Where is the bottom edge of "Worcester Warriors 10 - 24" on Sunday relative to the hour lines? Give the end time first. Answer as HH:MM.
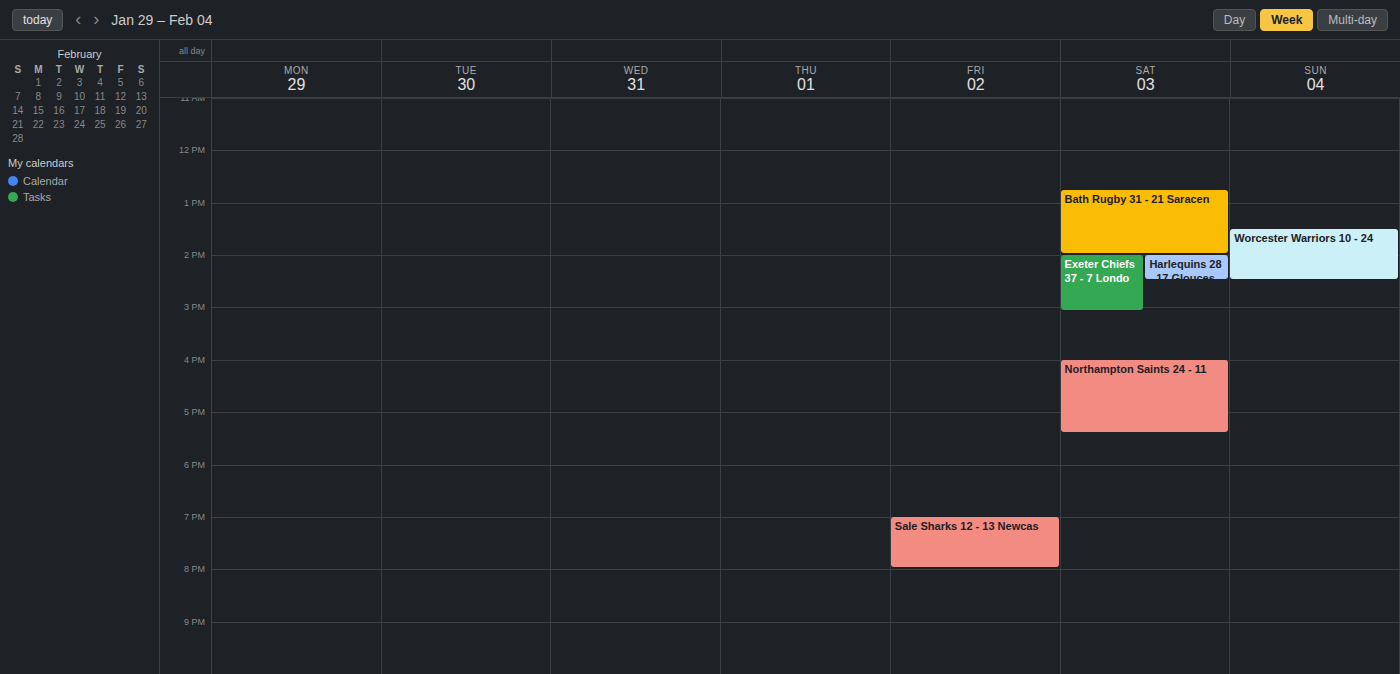
14:30 -- halfway between the 14:00 and 15:00 lines.